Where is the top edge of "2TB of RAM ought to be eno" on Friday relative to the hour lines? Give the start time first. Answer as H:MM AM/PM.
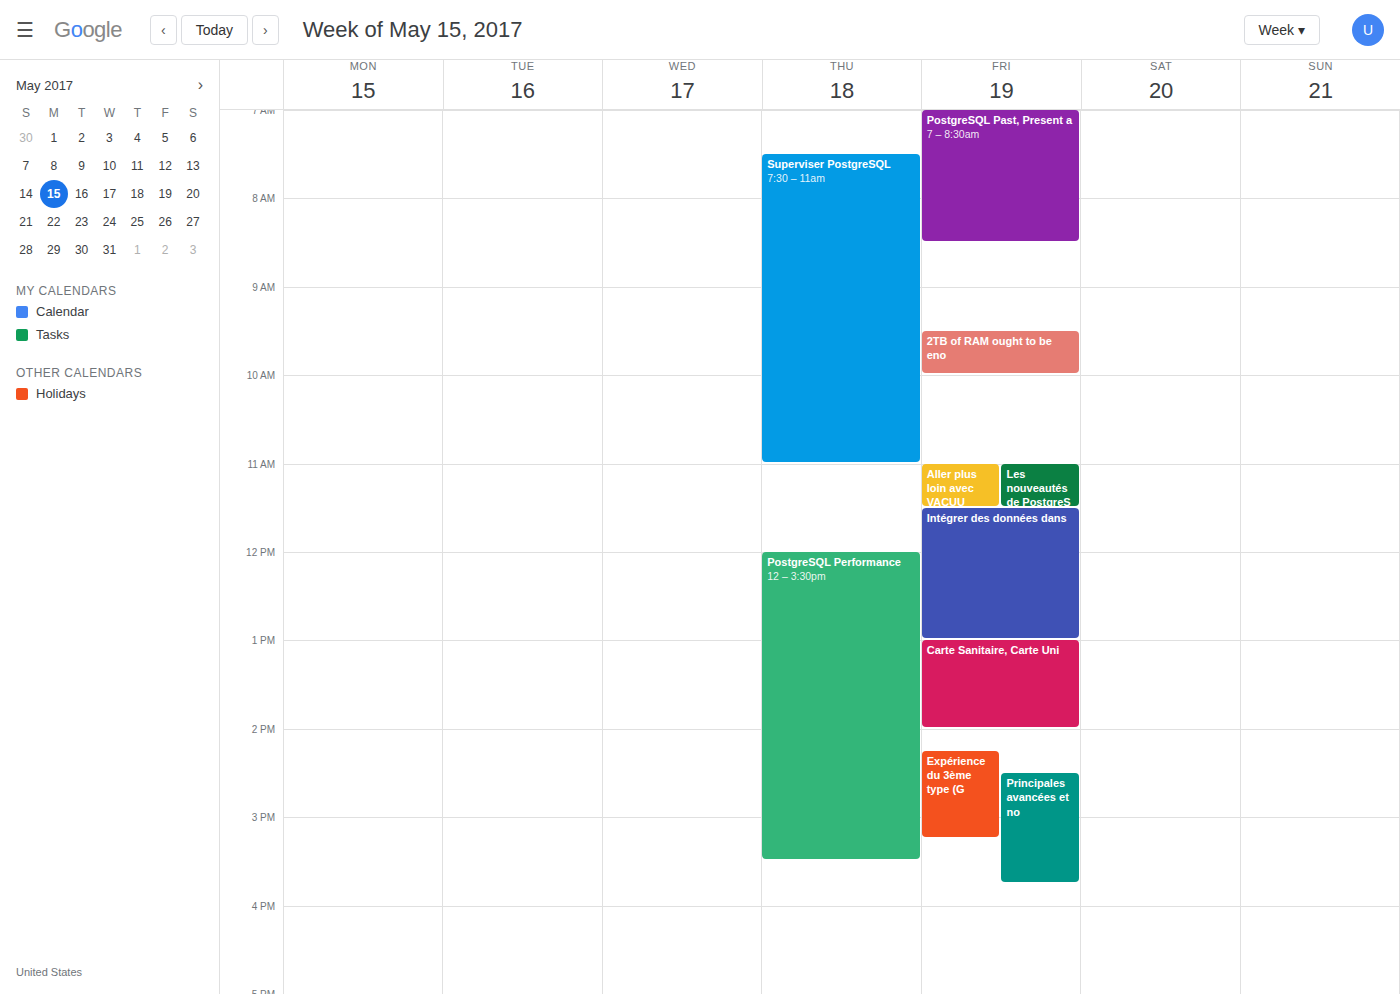
9:30 AM -- halfway between the 9 AM and 10 AM lines.